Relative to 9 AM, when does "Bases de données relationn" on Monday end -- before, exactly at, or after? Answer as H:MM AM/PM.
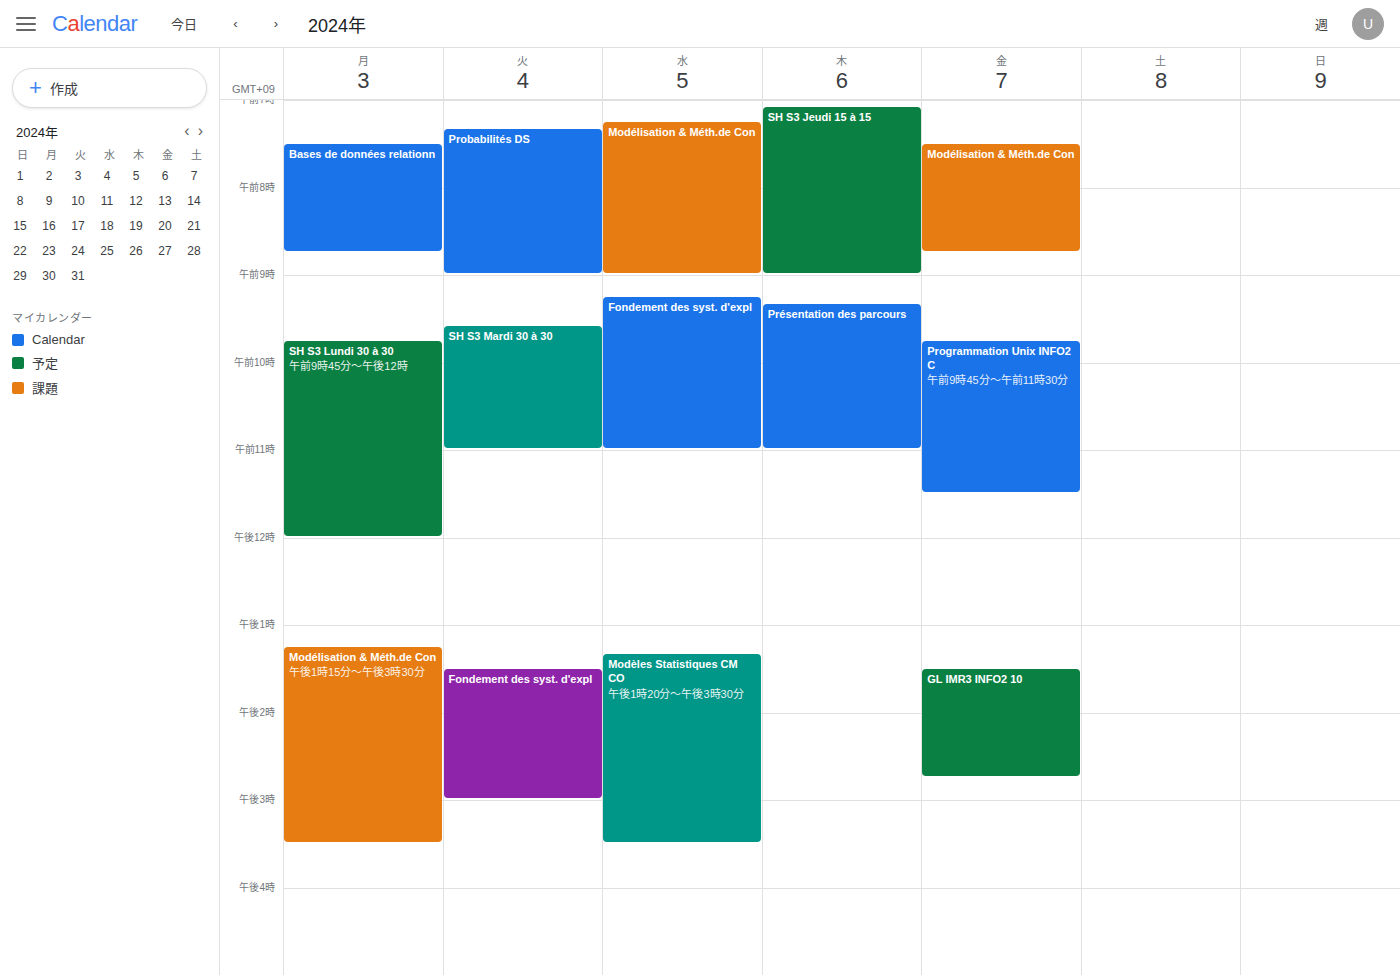
8:45 AM -- before 9 AM, 15 minutes above the 9 AM line.